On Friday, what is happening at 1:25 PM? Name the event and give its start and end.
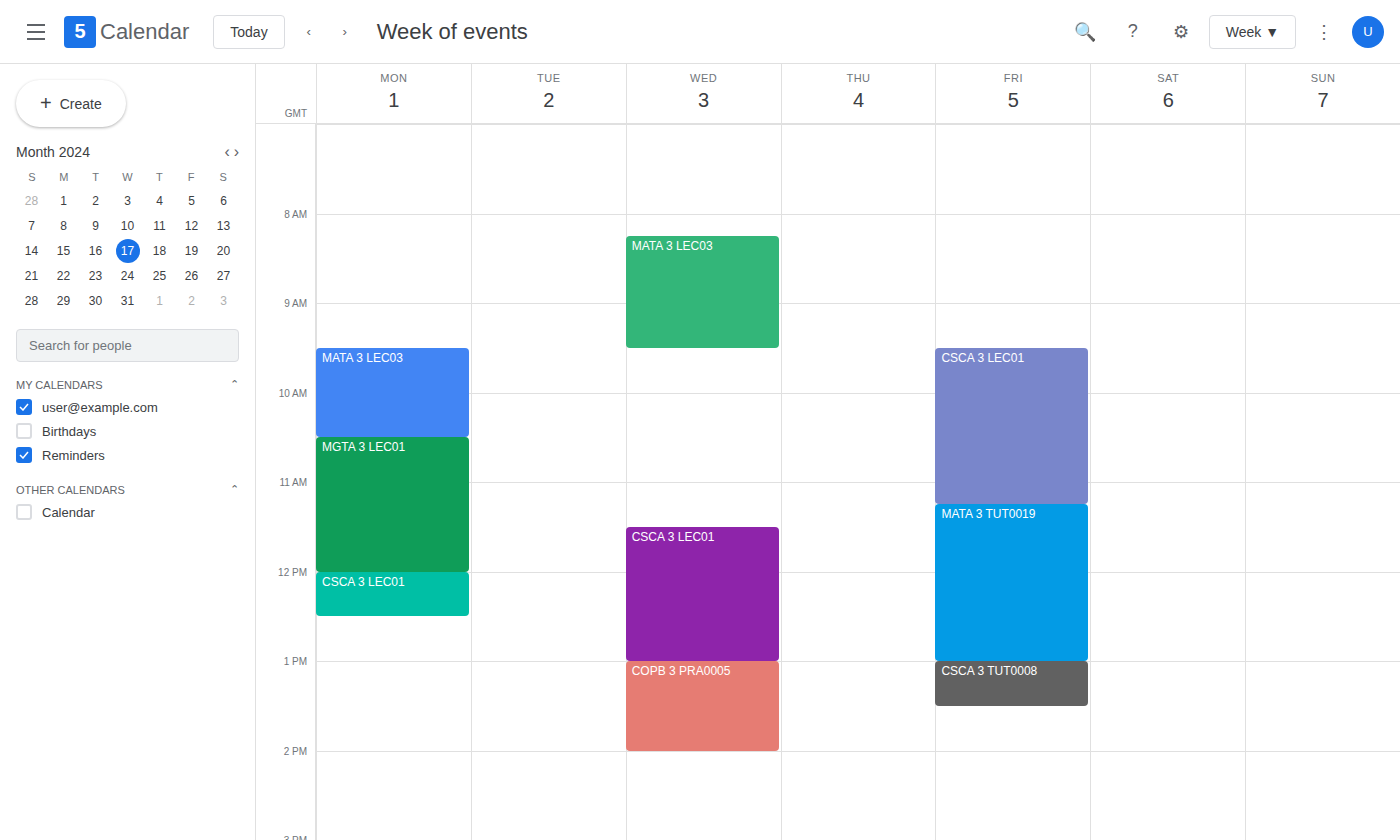
"CSCA 3 TUT0008", 1:00 PM to 1:30 PM